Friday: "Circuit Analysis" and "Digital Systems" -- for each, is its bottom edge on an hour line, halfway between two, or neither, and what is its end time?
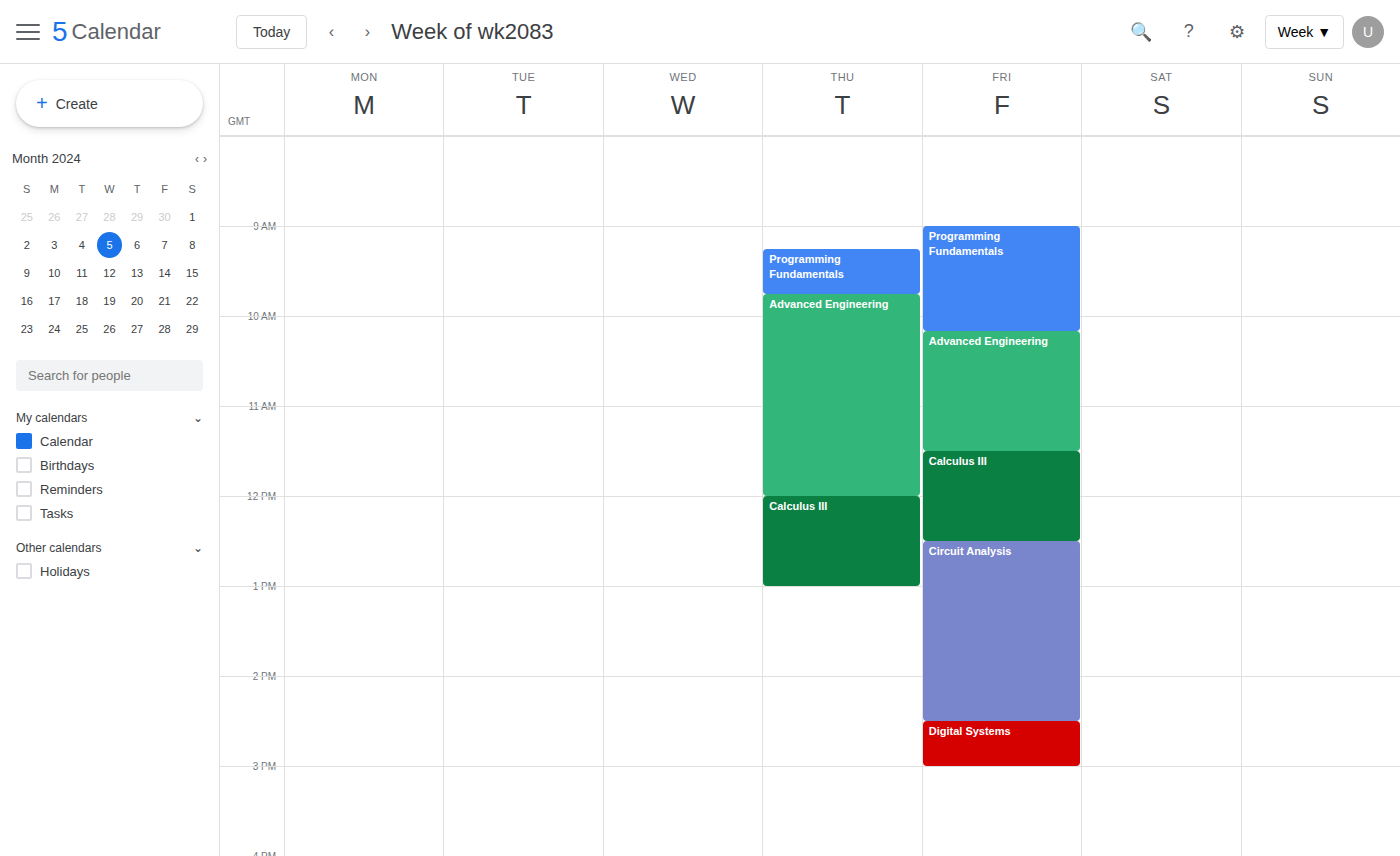
"Circuit Analysis": 2:30 PM, halfway between the 2 PM and 3 PM lines. "Digital Systems": 3:00 PM, exactly on the 3 PM line.